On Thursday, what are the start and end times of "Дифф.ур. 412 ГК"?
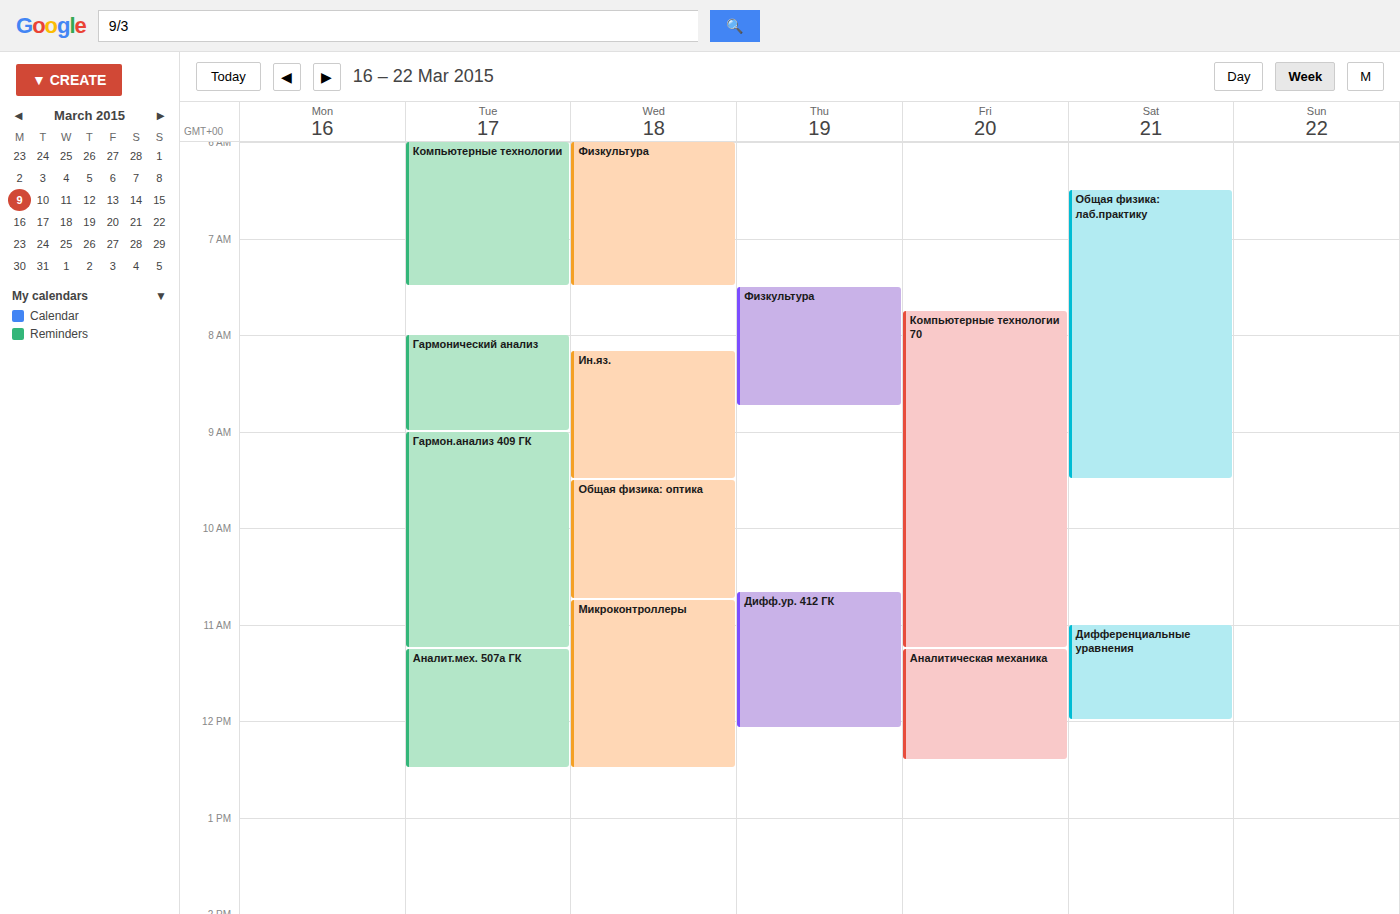
10:40 AM to 12:05 PM